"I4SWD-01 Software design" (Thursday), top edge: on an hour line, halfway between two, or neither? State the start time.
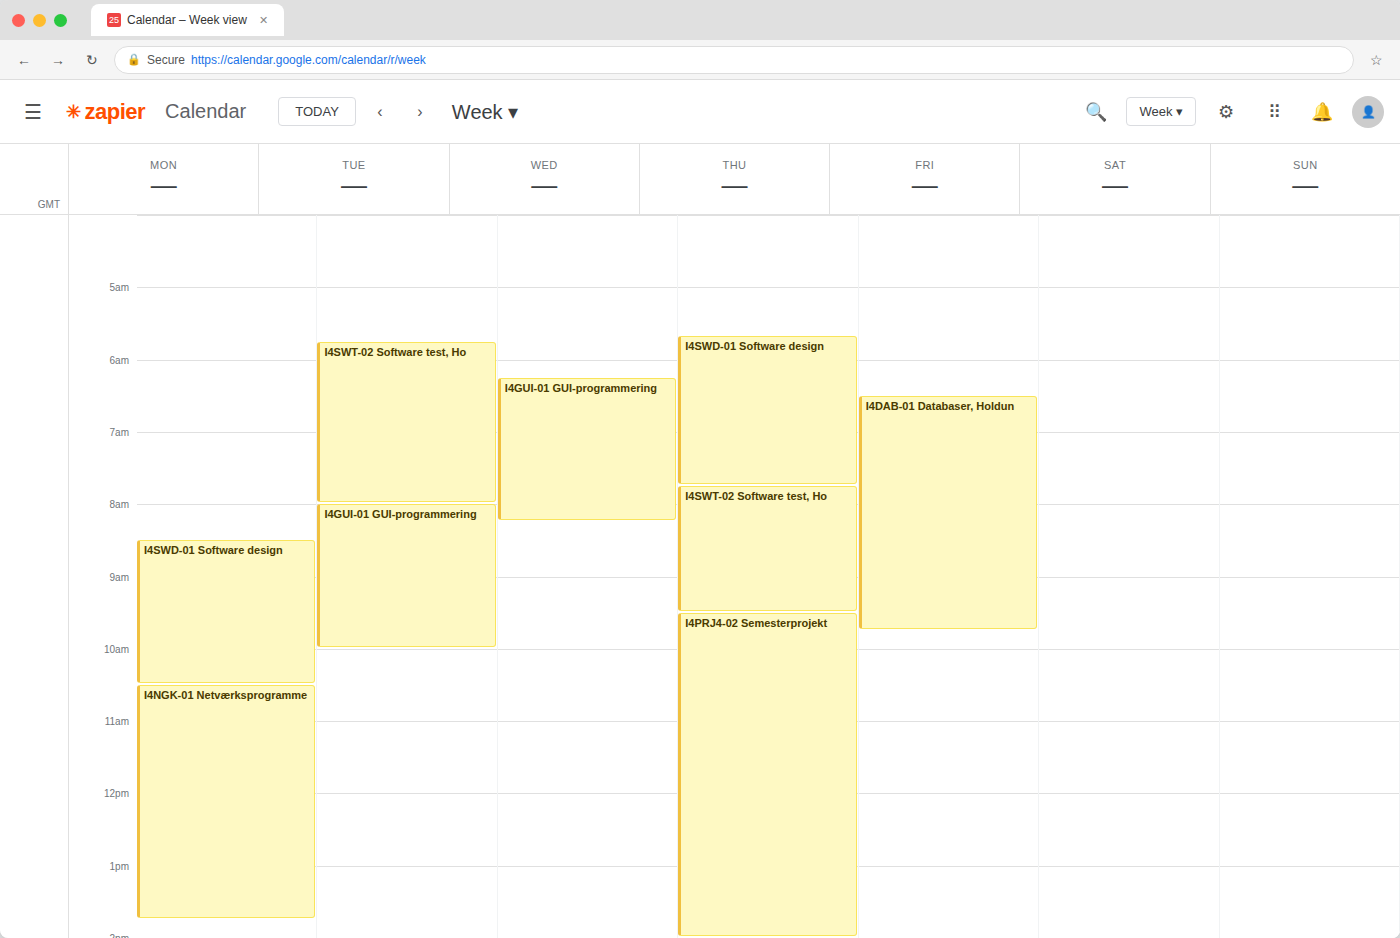
5:40 AM -- neither: 40 minutes below the 5 AM line and 20 minutes above the 6 AM line.